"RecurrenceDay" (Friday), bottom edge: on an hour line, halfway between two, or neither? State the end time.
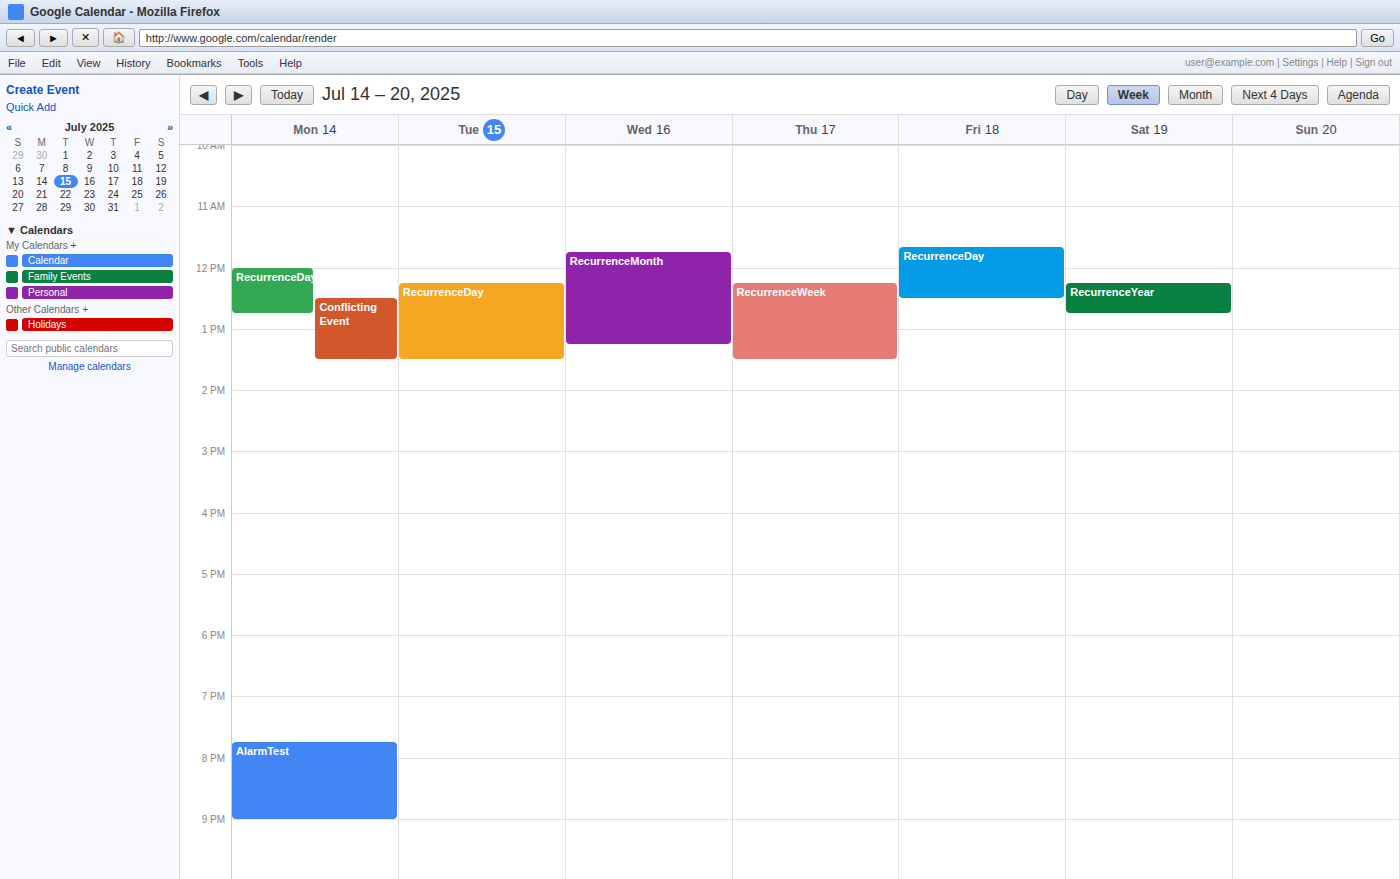
12:30 PM -- halfway between the 12 PM and 1 PM lines.